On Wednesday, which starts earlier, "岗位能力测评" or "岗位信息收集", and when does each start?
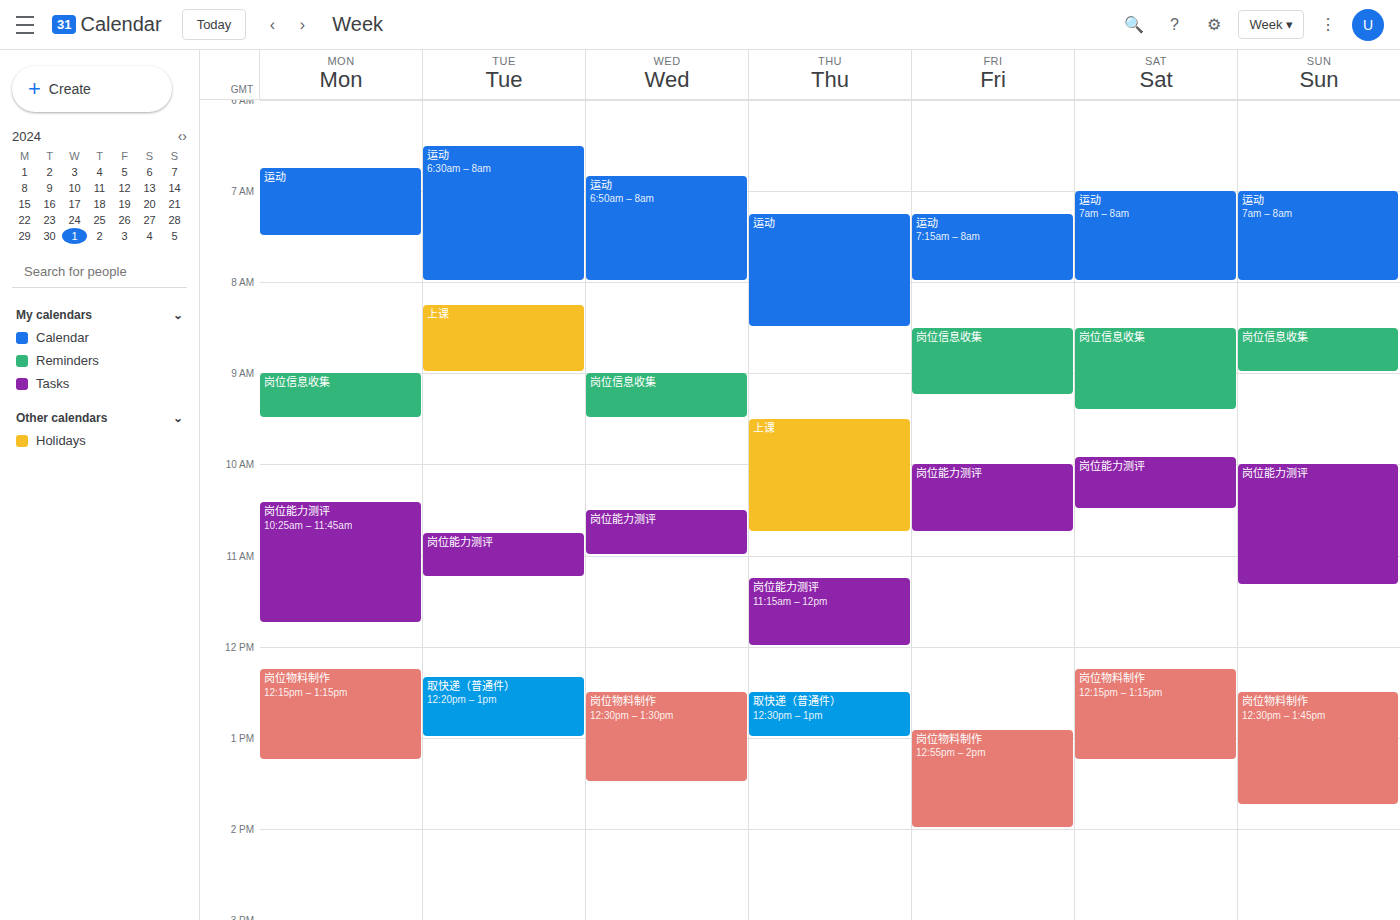
"岗位信息收集" 9:00 AM; "岗位能力测评" 10:30 AM.